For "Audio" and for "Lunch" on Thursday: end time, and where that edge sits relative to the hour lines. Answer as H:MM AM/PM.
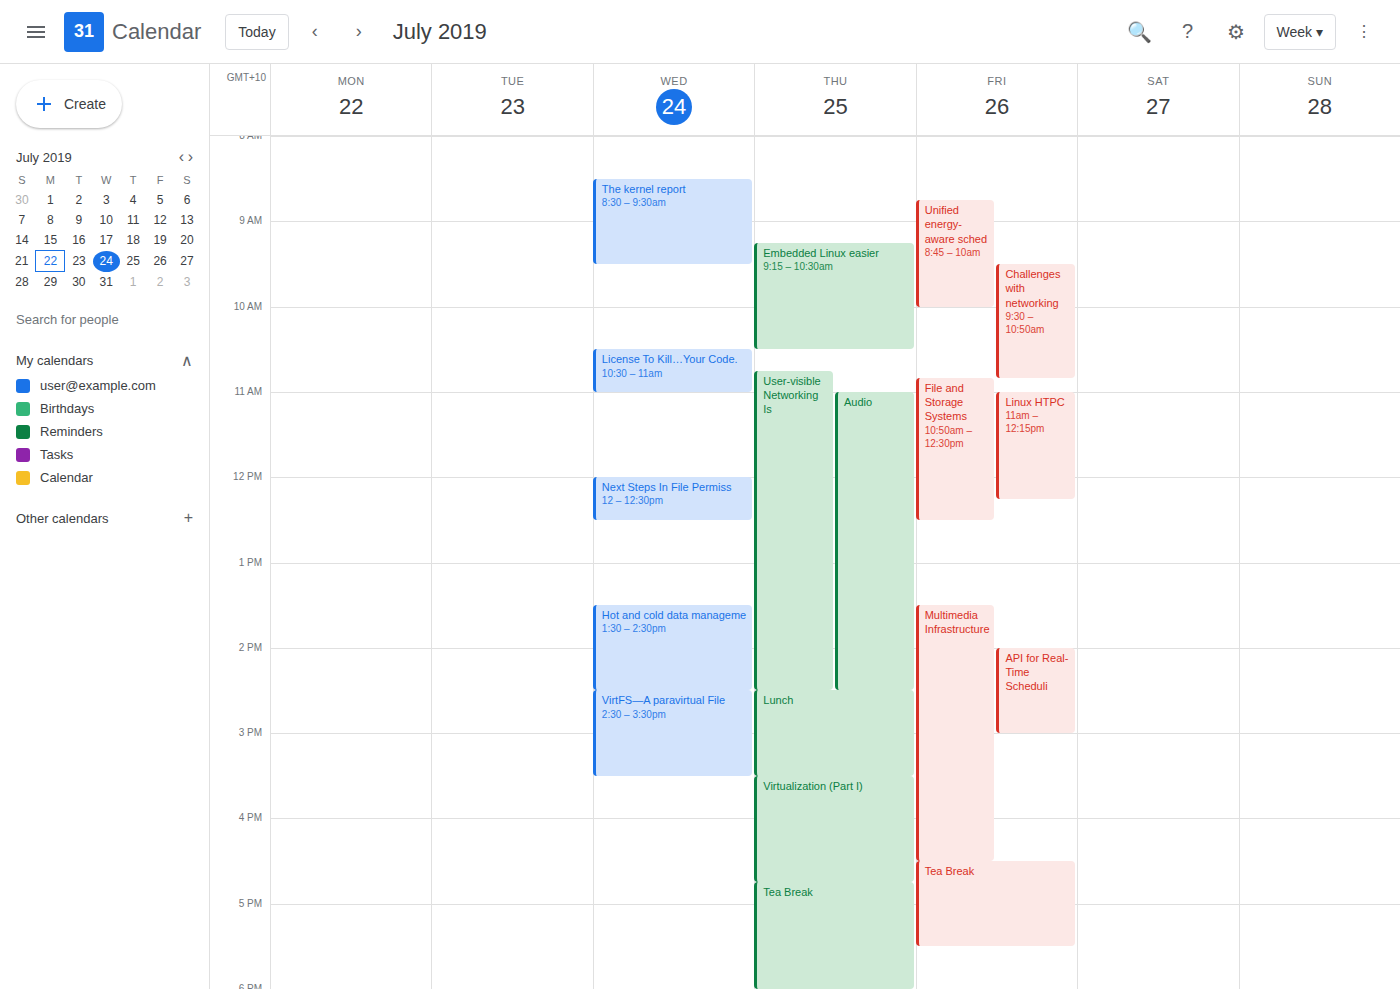
"Audio": 2:30 PM, halfway between the 2 PM and 3 PM lines. "Lunch": 3:30 PM, halfway between the 3 PM and 4 PM lines.